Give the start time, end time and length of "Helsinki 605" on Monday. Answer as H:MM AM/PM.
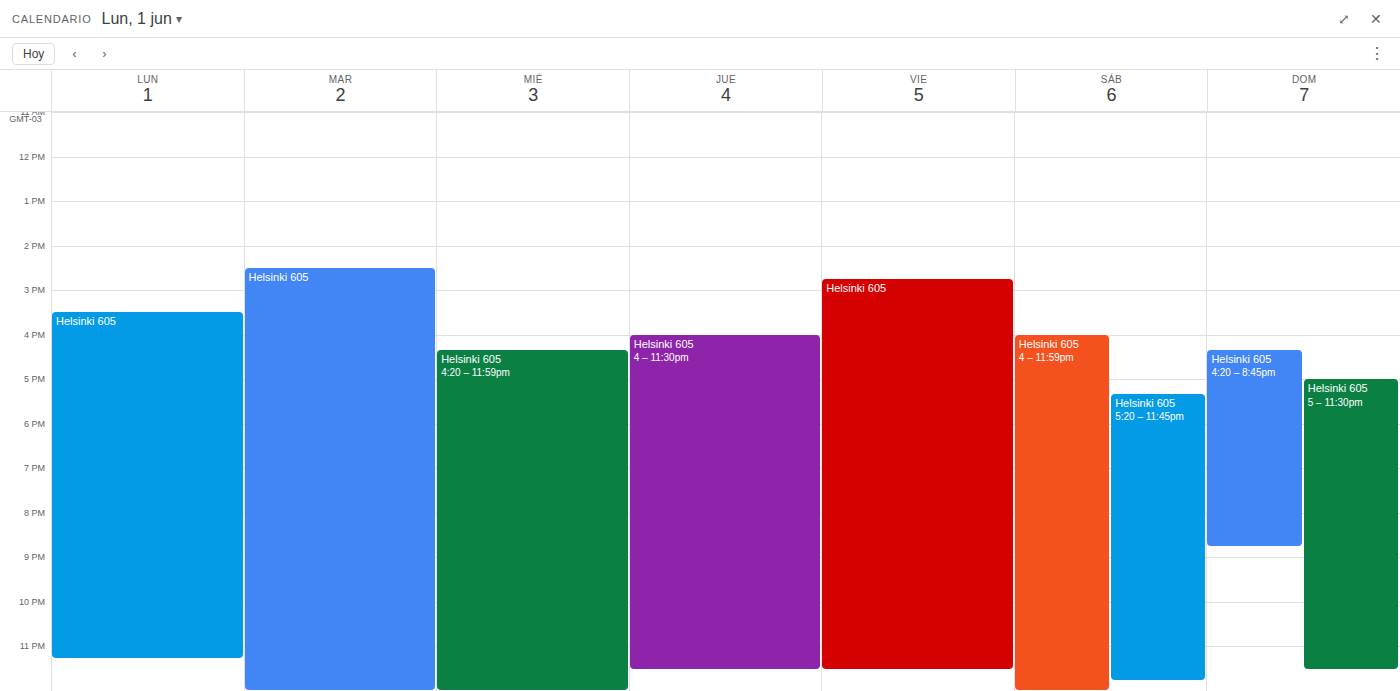
3:30 PM to 11:15 PM, 7 hours 45 minutes